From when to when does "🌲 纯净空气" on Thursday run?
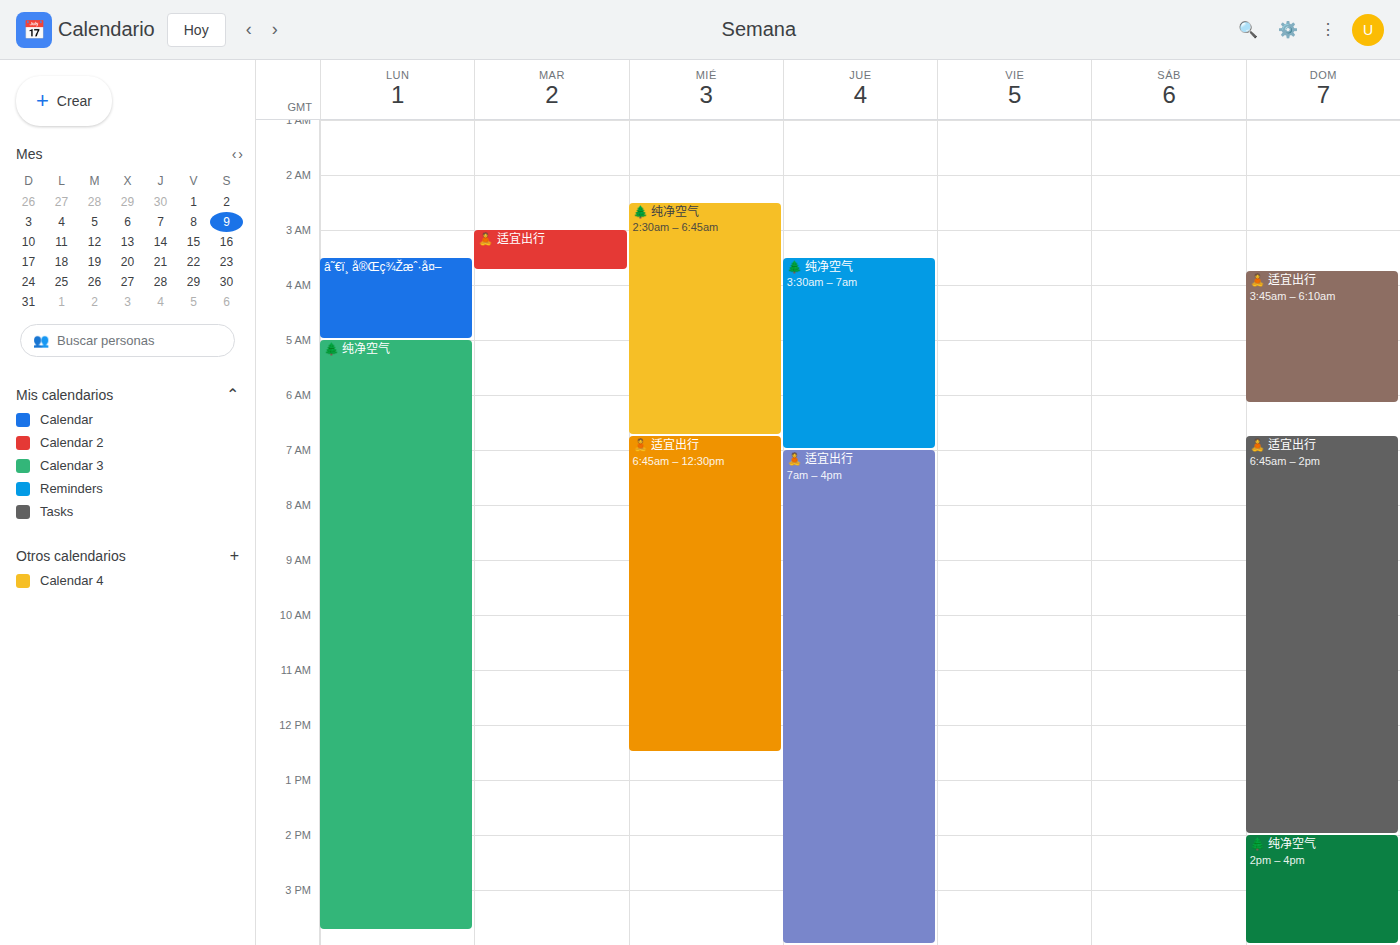
3:30 AM to 7:00 AM